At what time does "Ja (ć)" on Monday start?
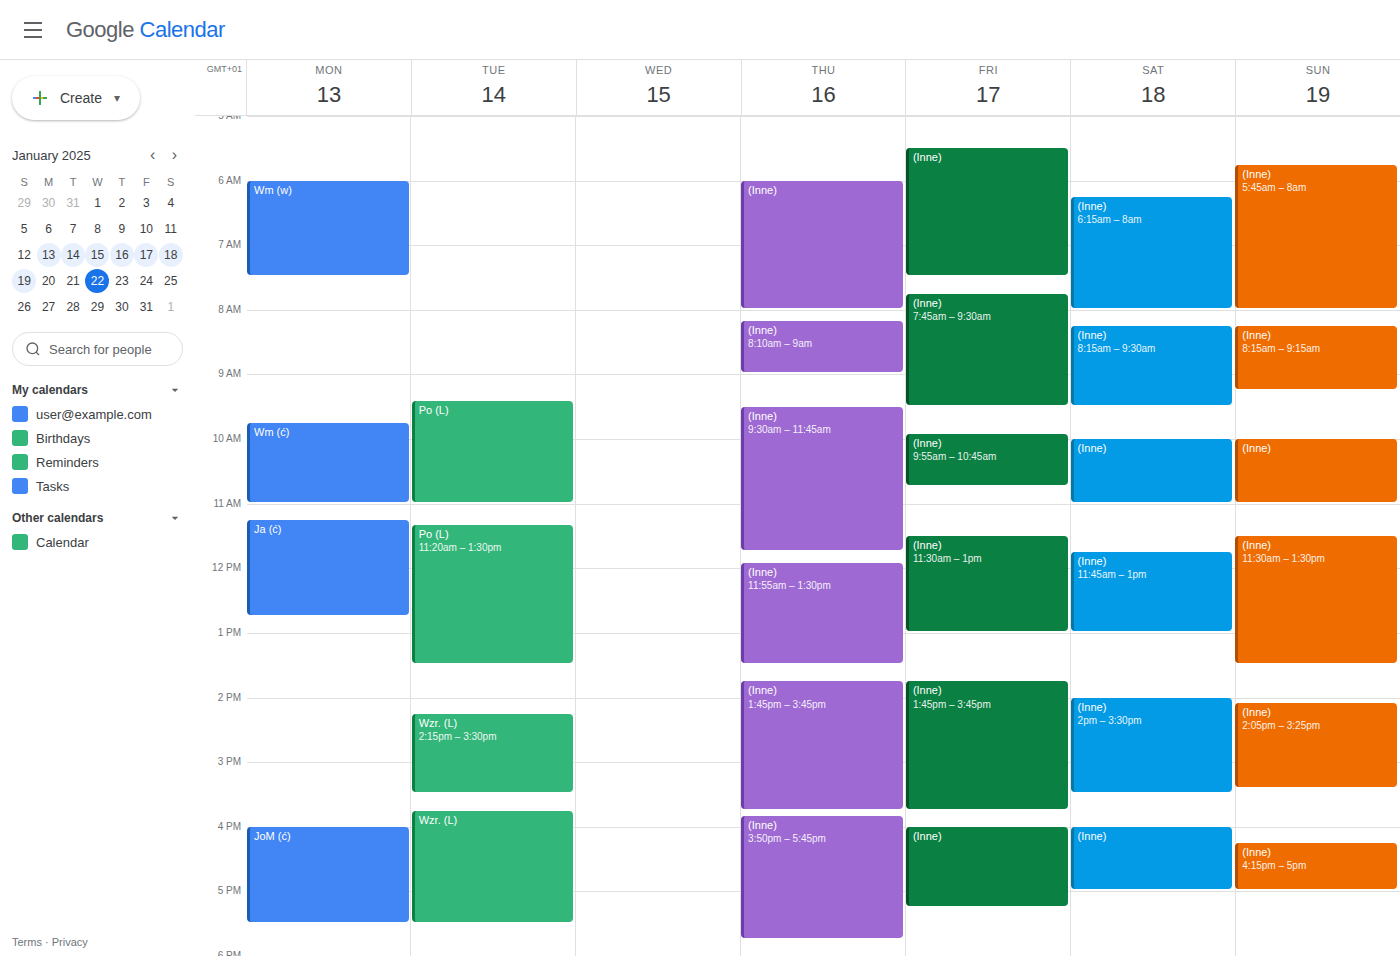
11:15 AM